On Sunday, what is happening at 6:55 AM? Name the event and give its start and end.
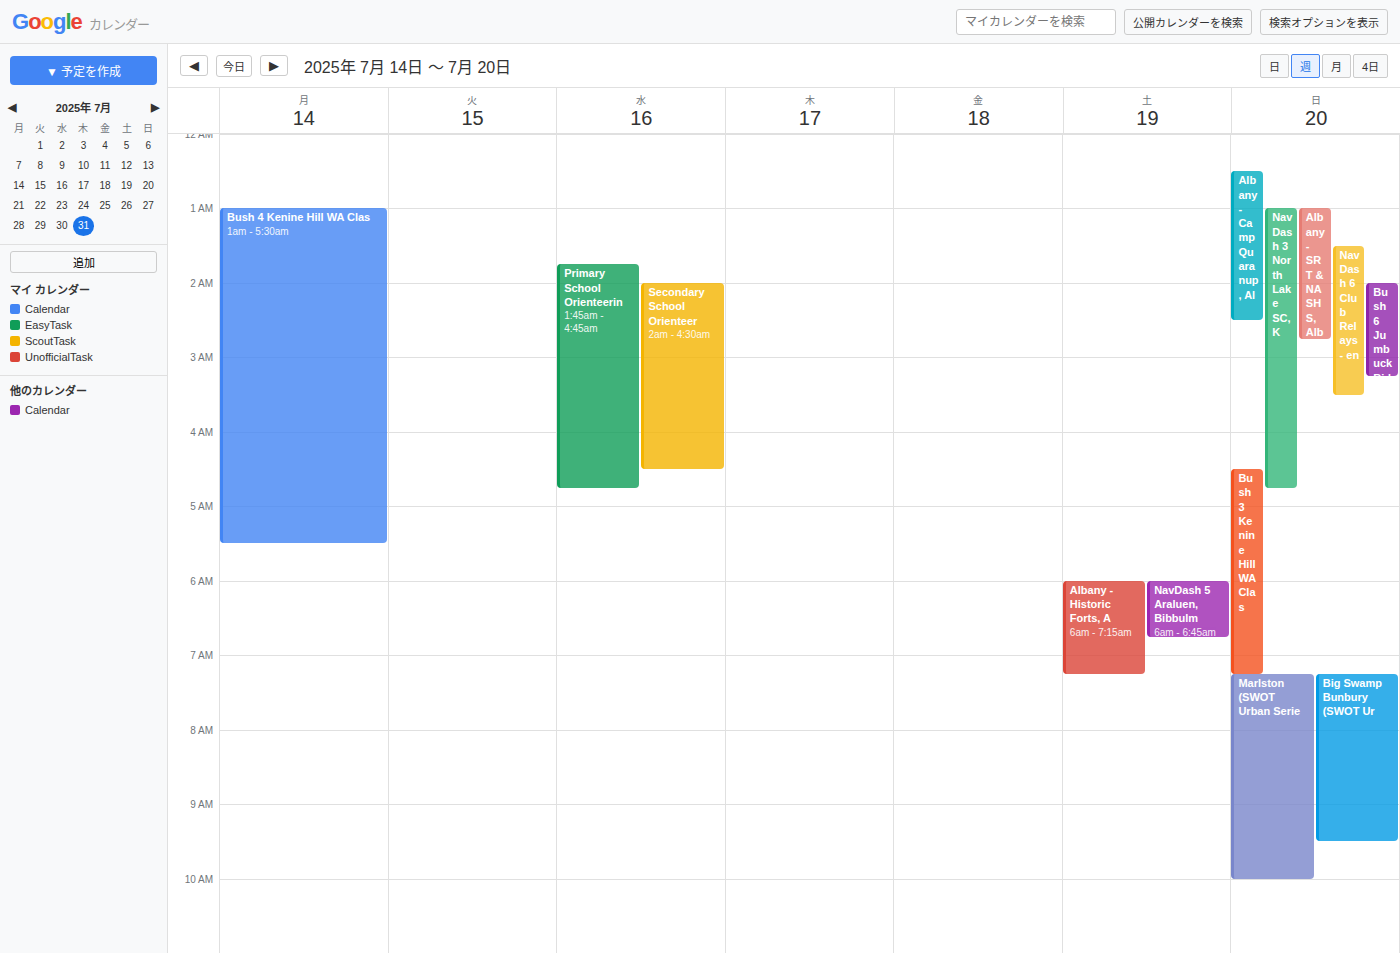
"Bush 3 Kenine Hill WA Clas", 4:30 AM to 7:15 AM